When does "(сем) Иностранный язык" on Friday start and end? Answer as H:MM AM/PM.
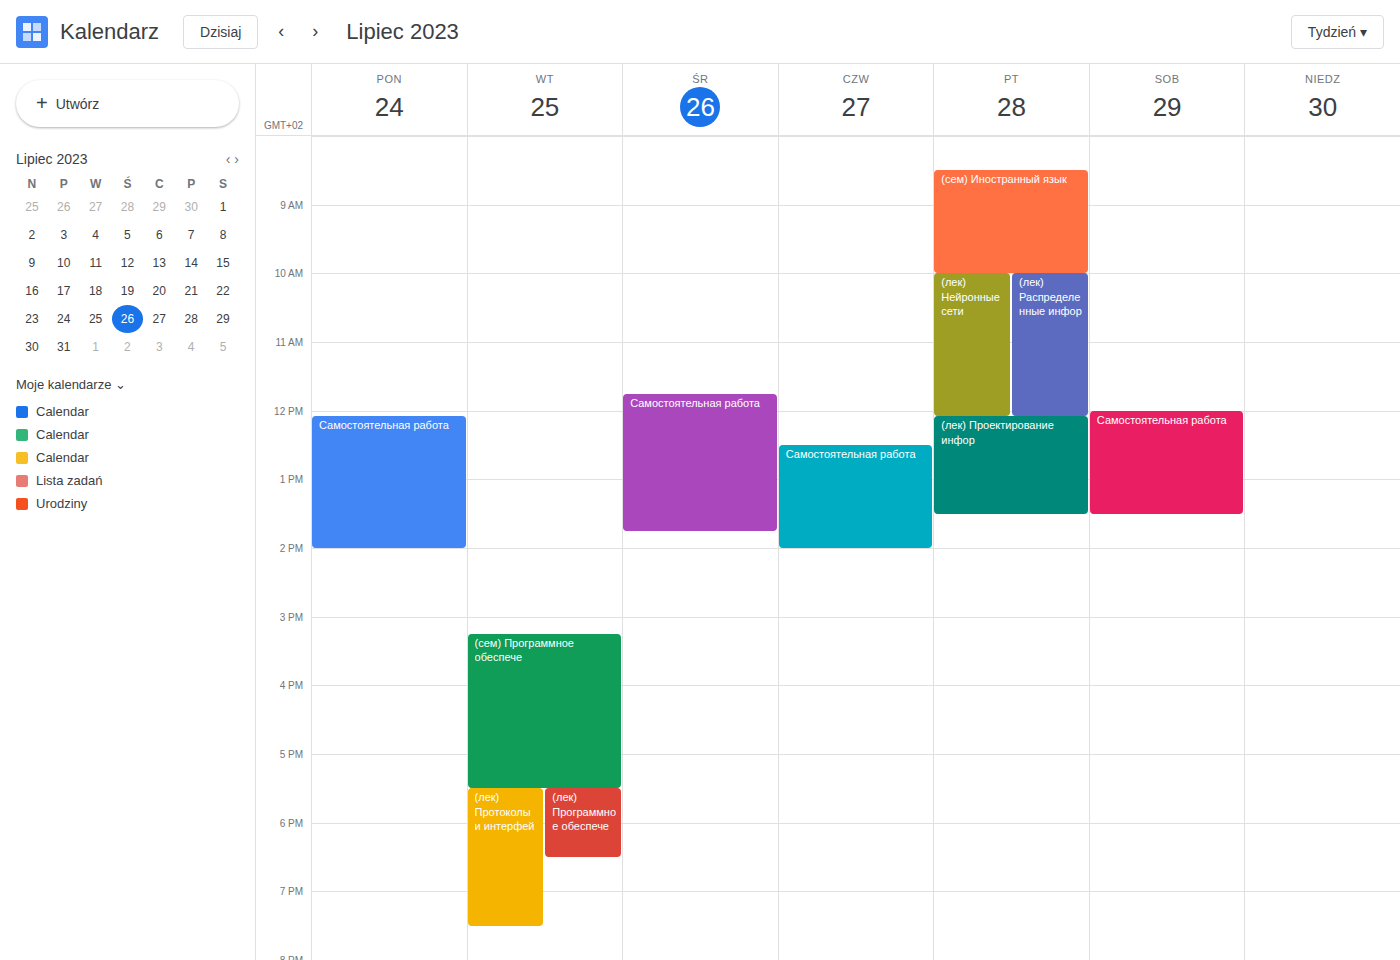
8:30 AM to 10:00 AM